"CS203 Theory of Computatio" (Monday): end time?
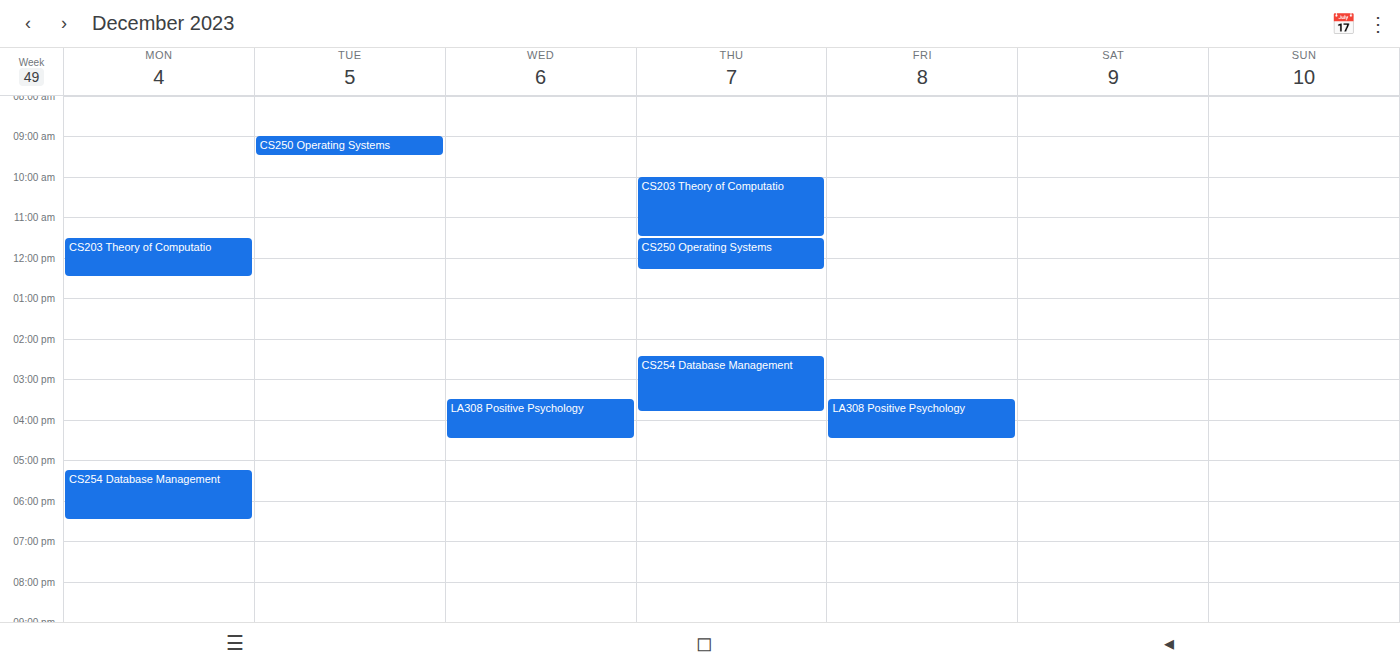
12:30 PM